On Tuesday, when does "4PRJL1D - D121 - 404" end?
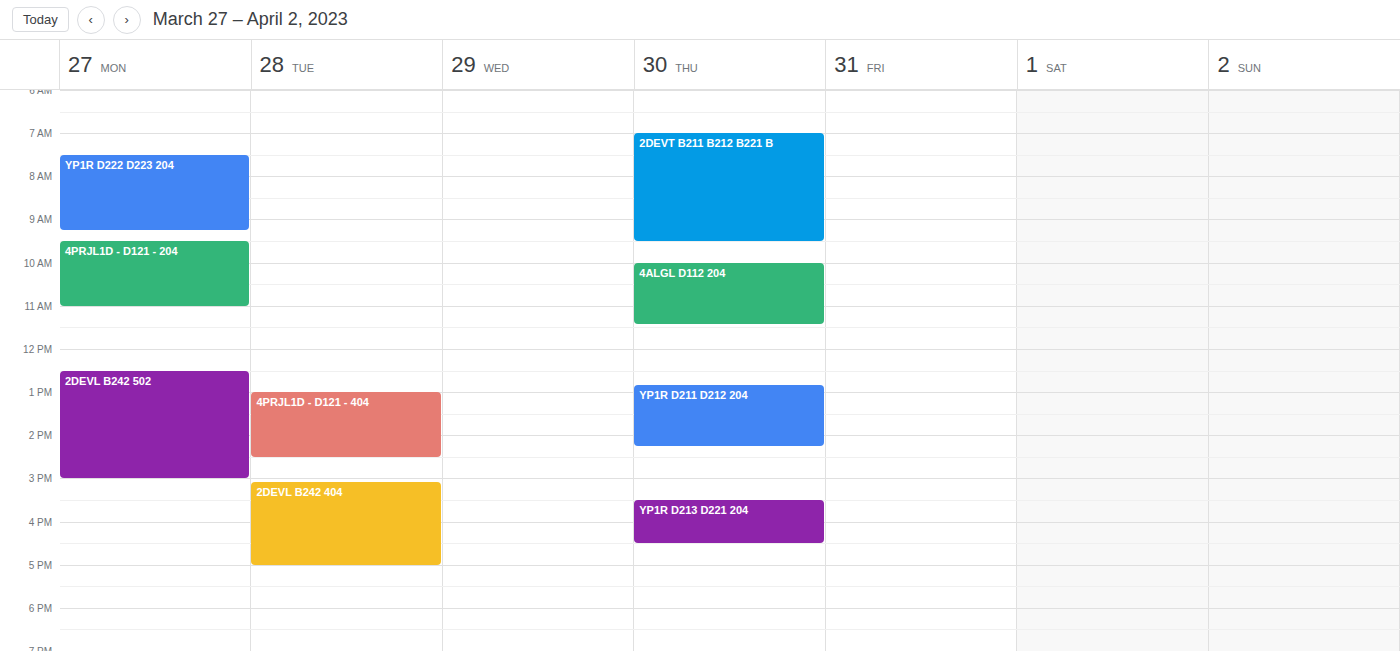
2:30 PM